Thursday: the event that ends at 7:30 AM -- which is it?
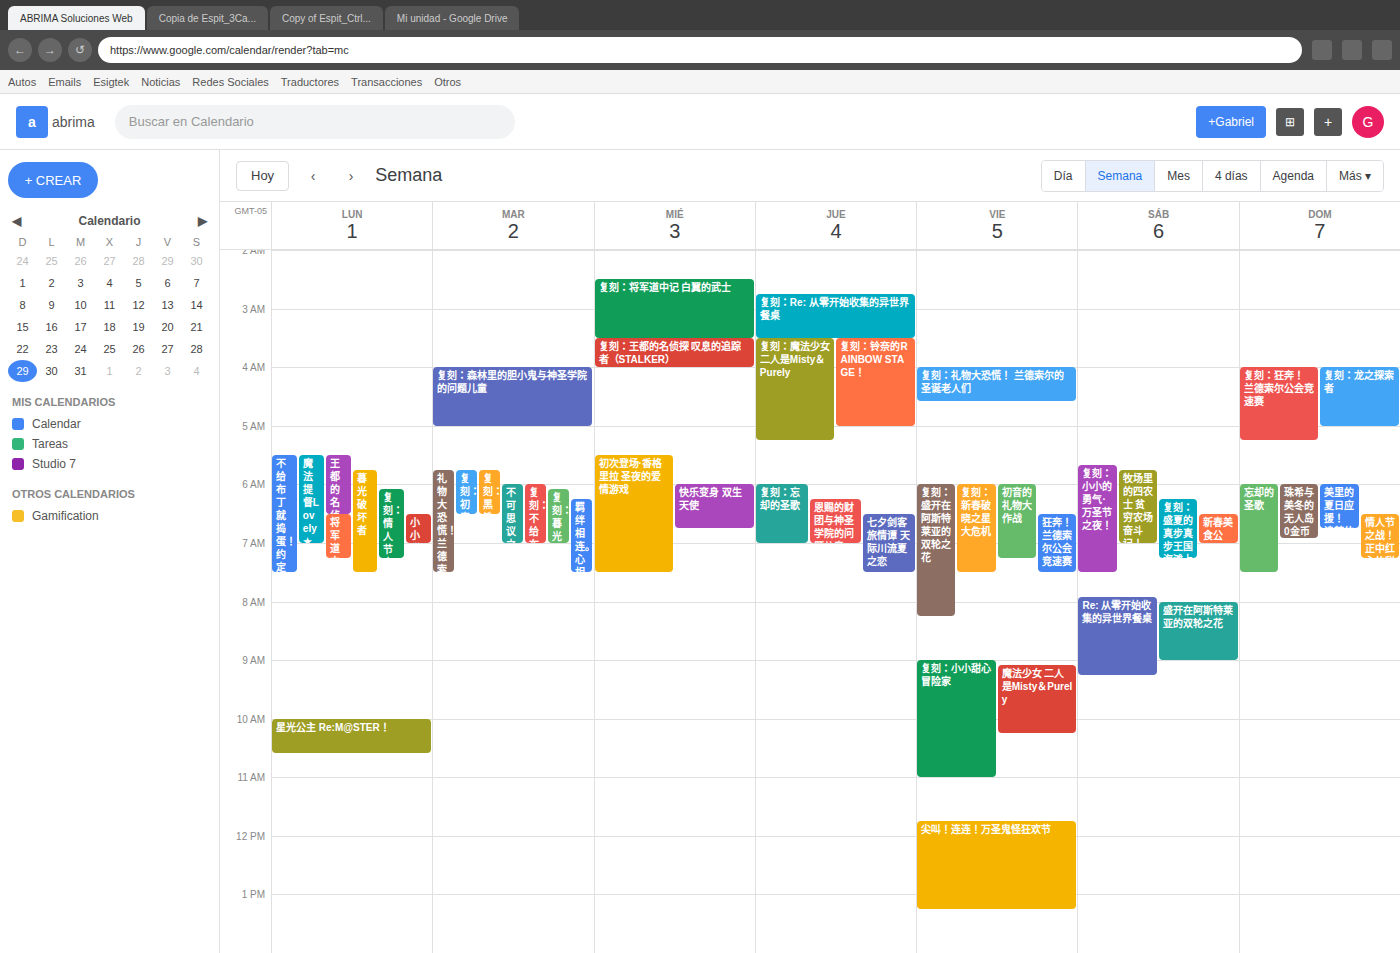
"七夕剑客旅情谭 天际川流夏之恋"